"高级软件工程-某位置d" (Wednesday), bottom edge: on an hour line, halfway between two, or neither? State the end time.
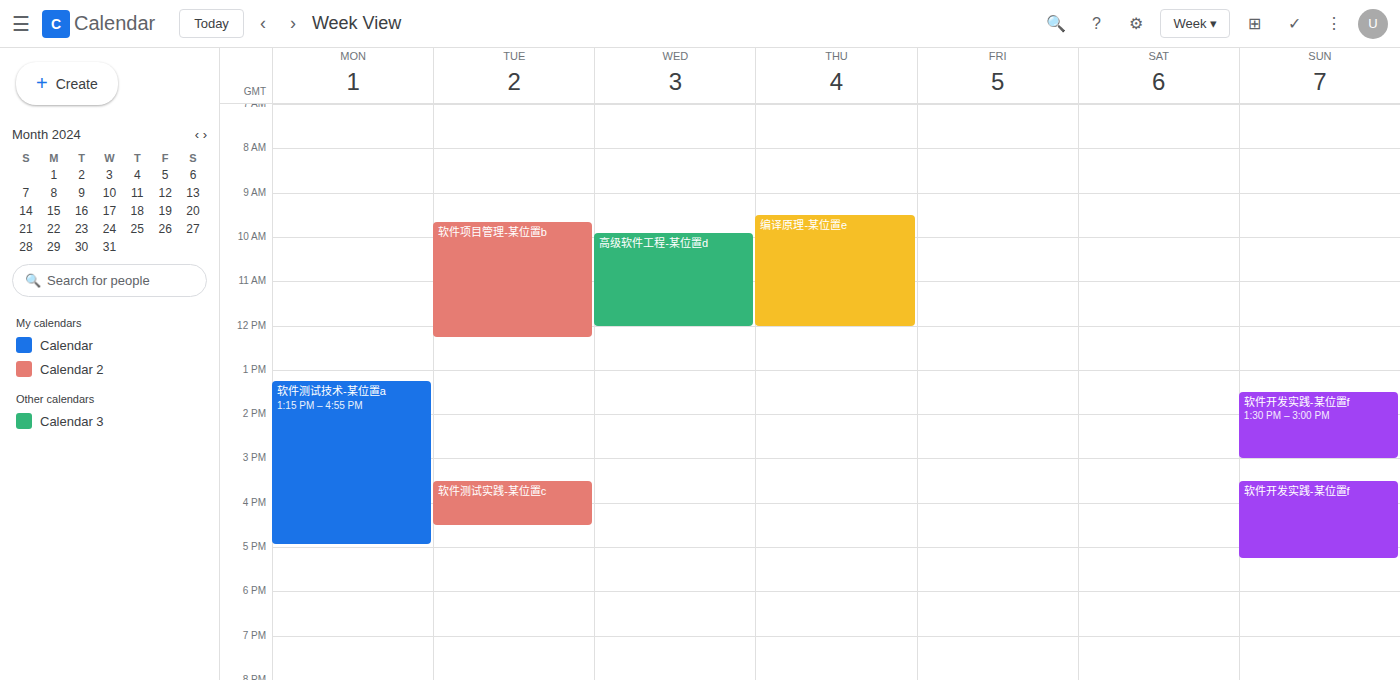
12:00 PM -- exactly on the 12 PM line.